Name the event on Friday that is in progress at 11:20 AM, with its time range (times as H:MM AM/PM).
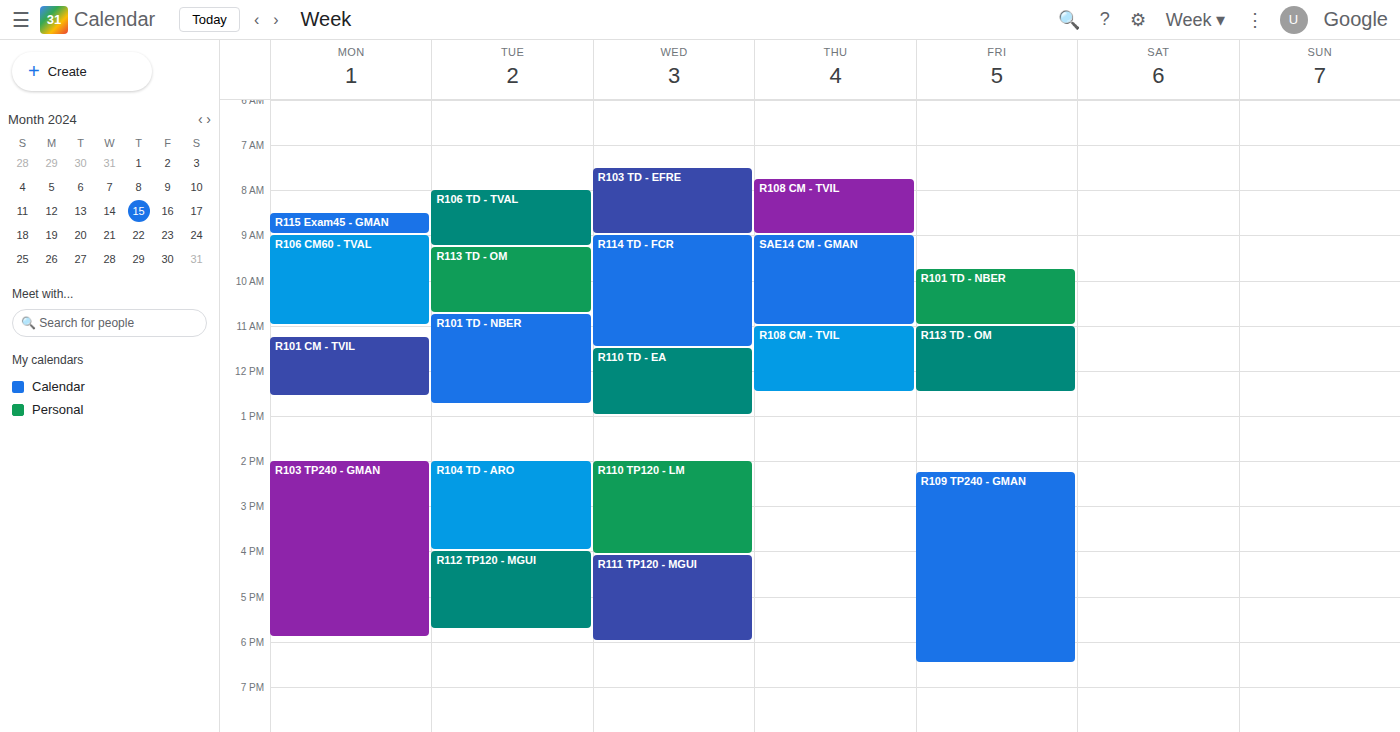
"R113 TD - OM", 11:00 AM to 12:30 PM